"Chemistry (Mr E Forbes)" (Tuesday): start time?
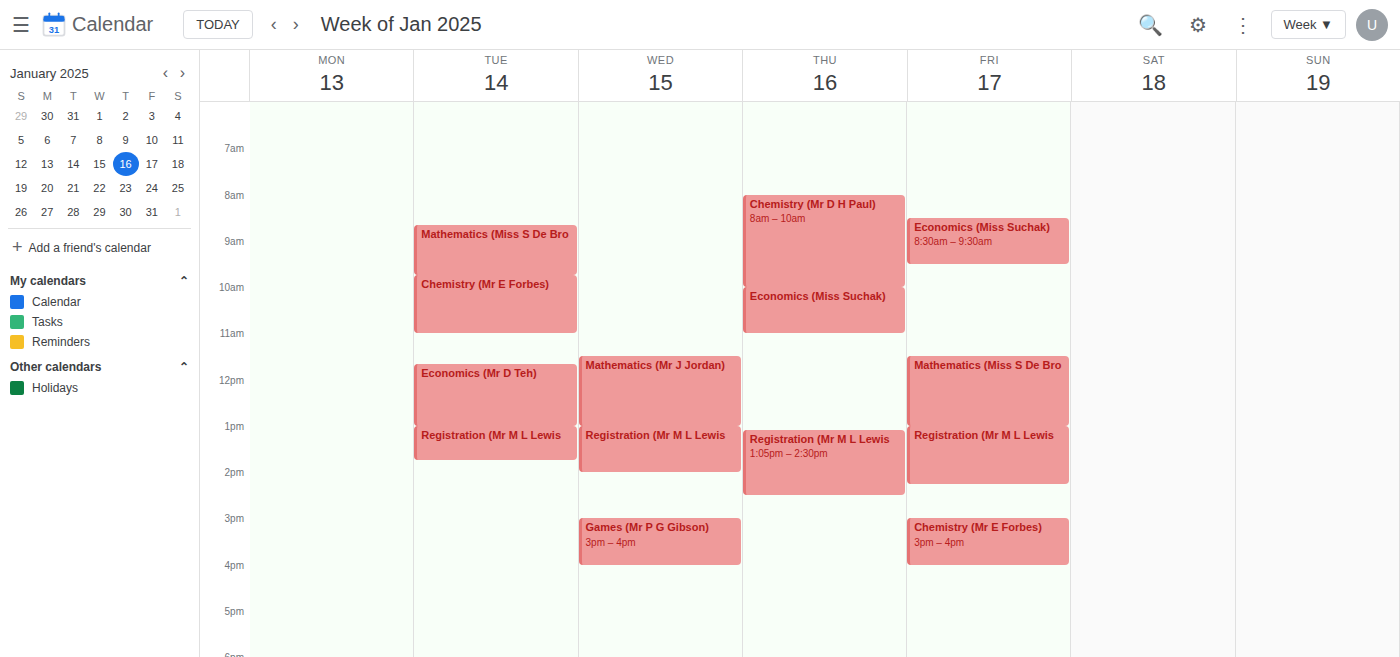
9:45 AM